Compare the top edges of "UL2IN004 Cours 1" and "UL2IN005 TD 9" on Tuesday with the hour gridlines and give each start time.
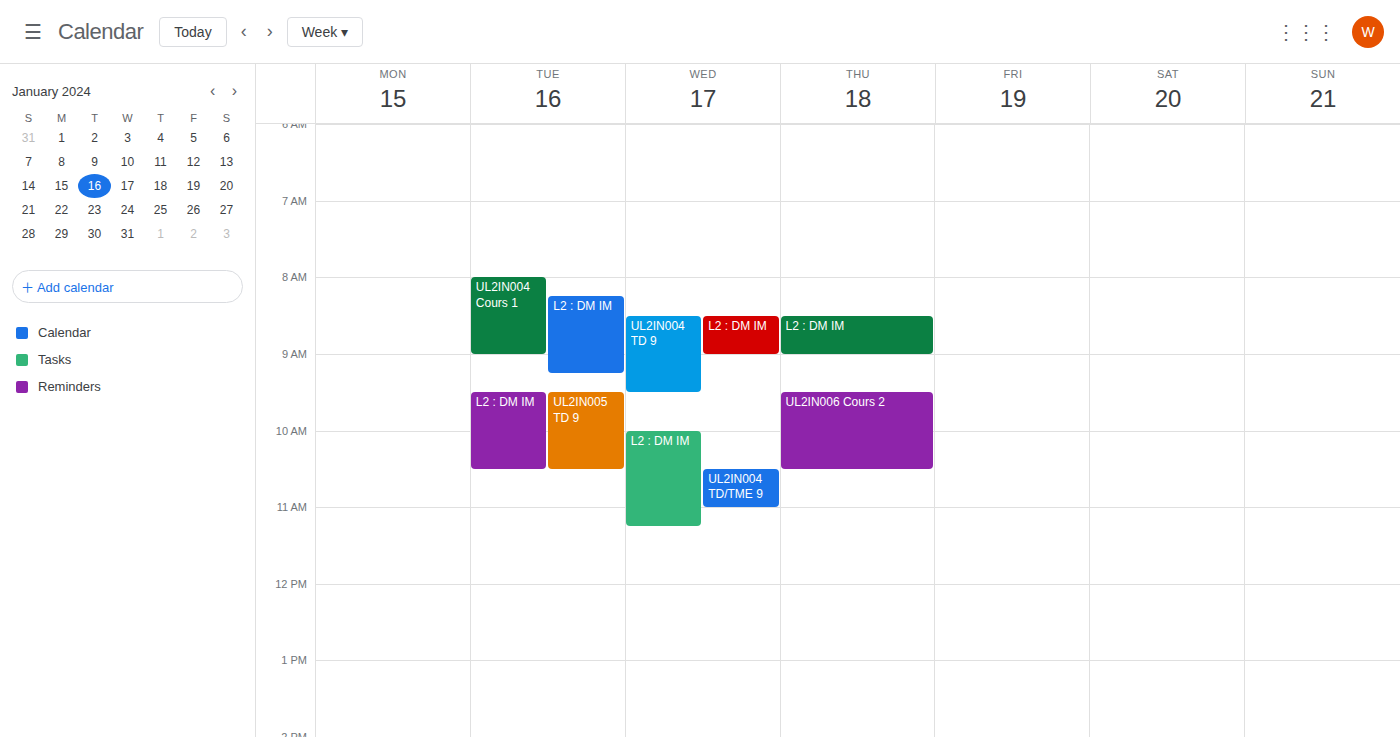
"UL2IN004 Cours 1": 08:00, exactly on the 08:00 line. "UL2IN005 TD 9": 09:30, halfway between the 09:00 and 10:00 lines.